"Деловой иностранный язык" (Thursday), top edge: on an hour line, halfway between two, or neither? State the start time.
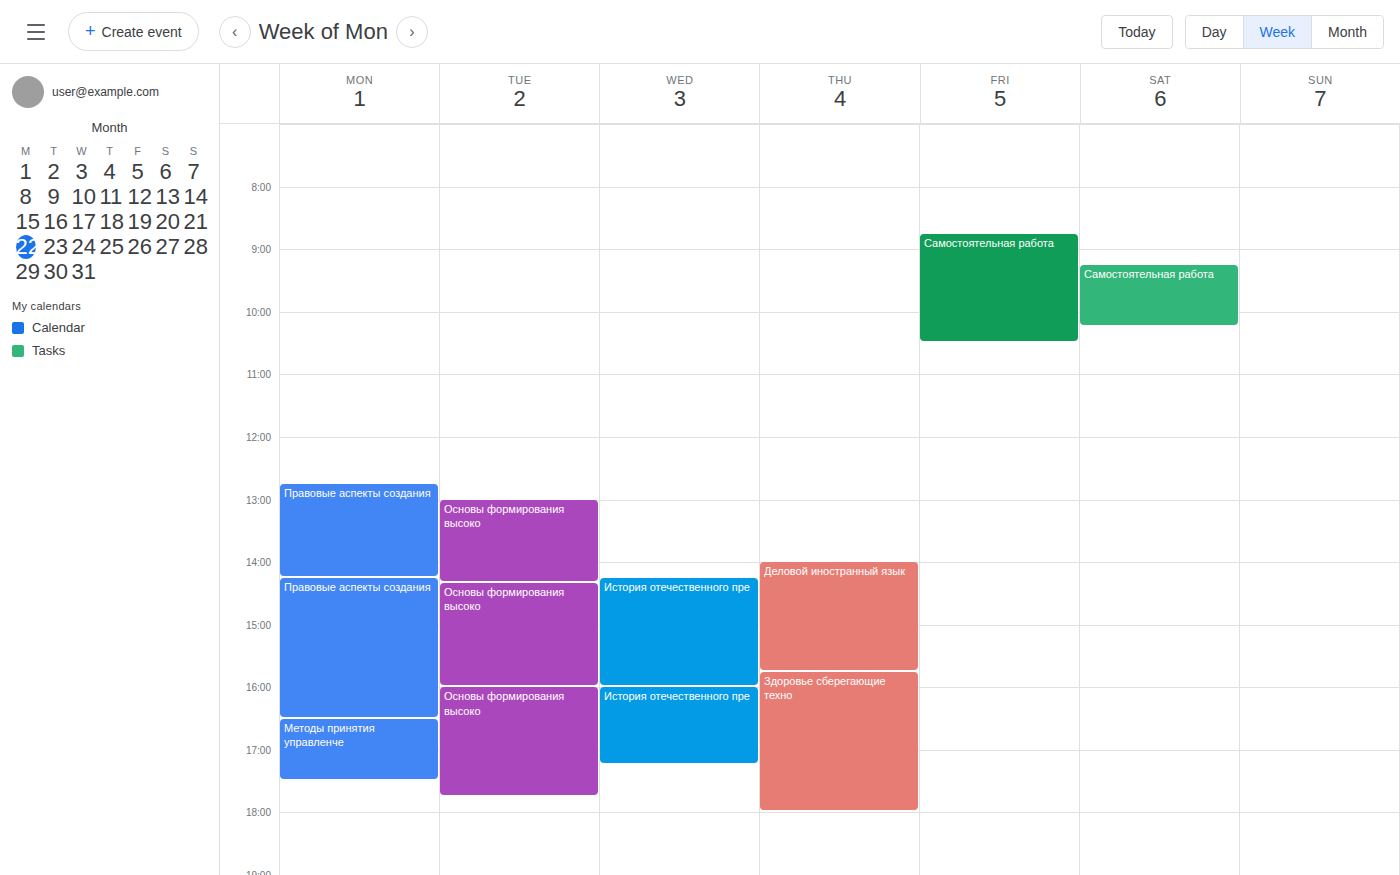
2:00 PM -- exactly on the 2 PM line.